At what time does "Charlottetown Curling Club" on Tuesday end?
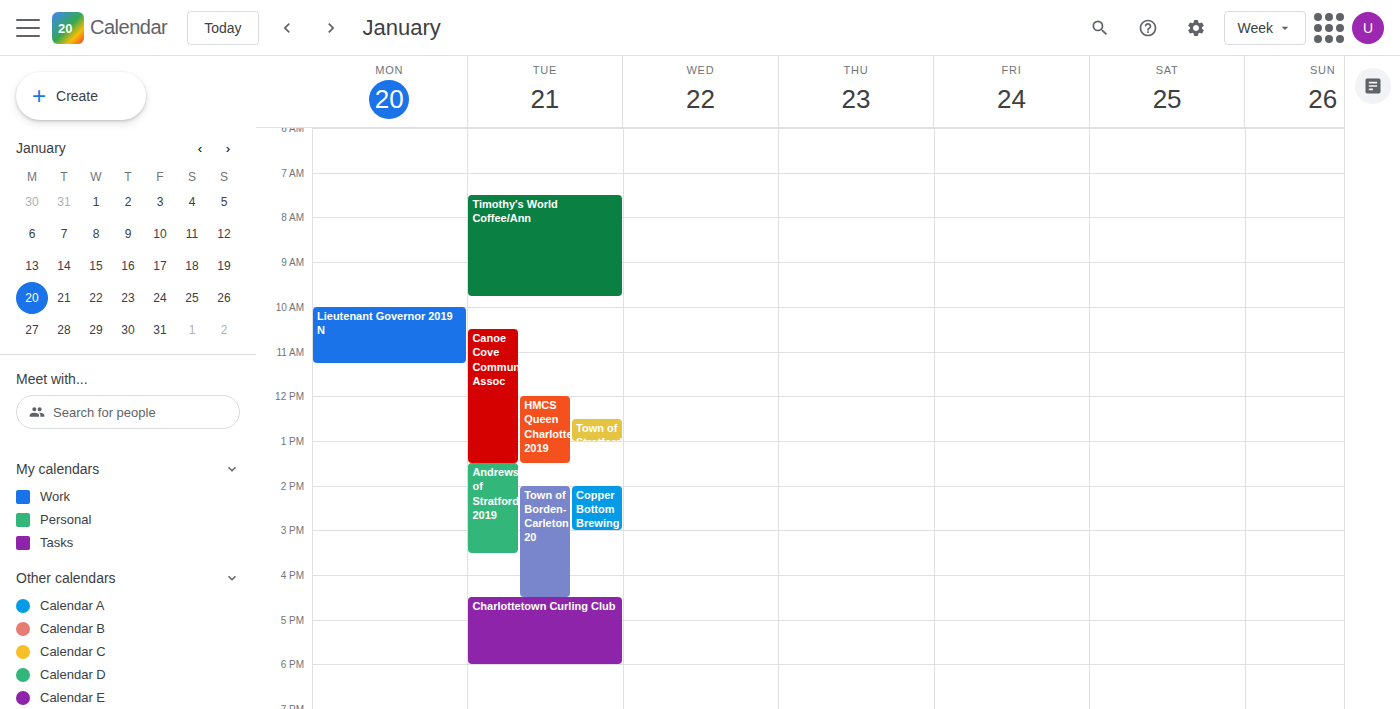
6:00 PM